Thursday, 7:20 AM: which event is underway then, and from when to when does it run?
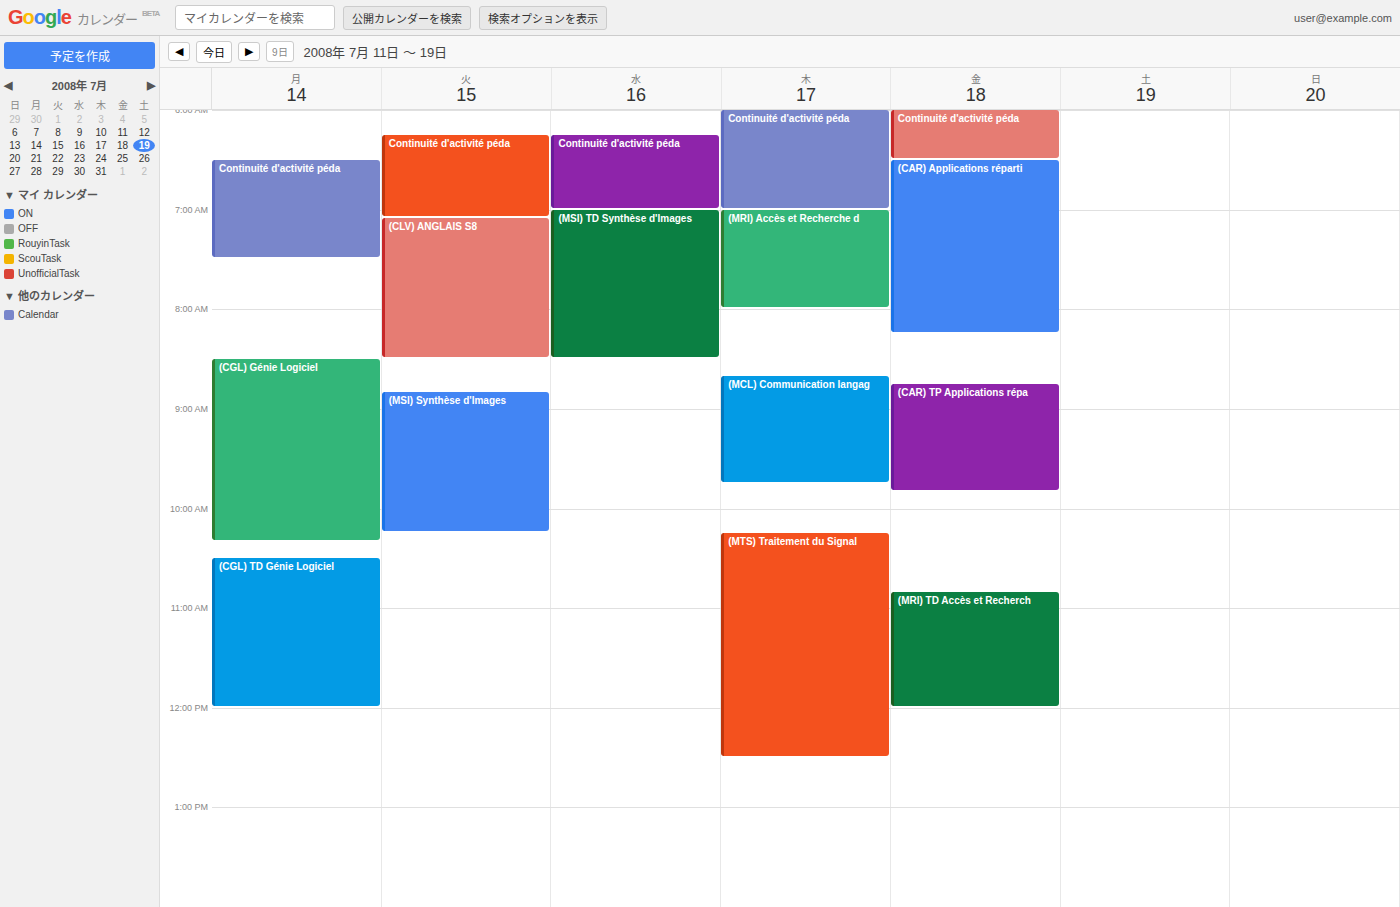
"(MRI) Accès et Recherche d", 7:00 AM to 8:00 AM